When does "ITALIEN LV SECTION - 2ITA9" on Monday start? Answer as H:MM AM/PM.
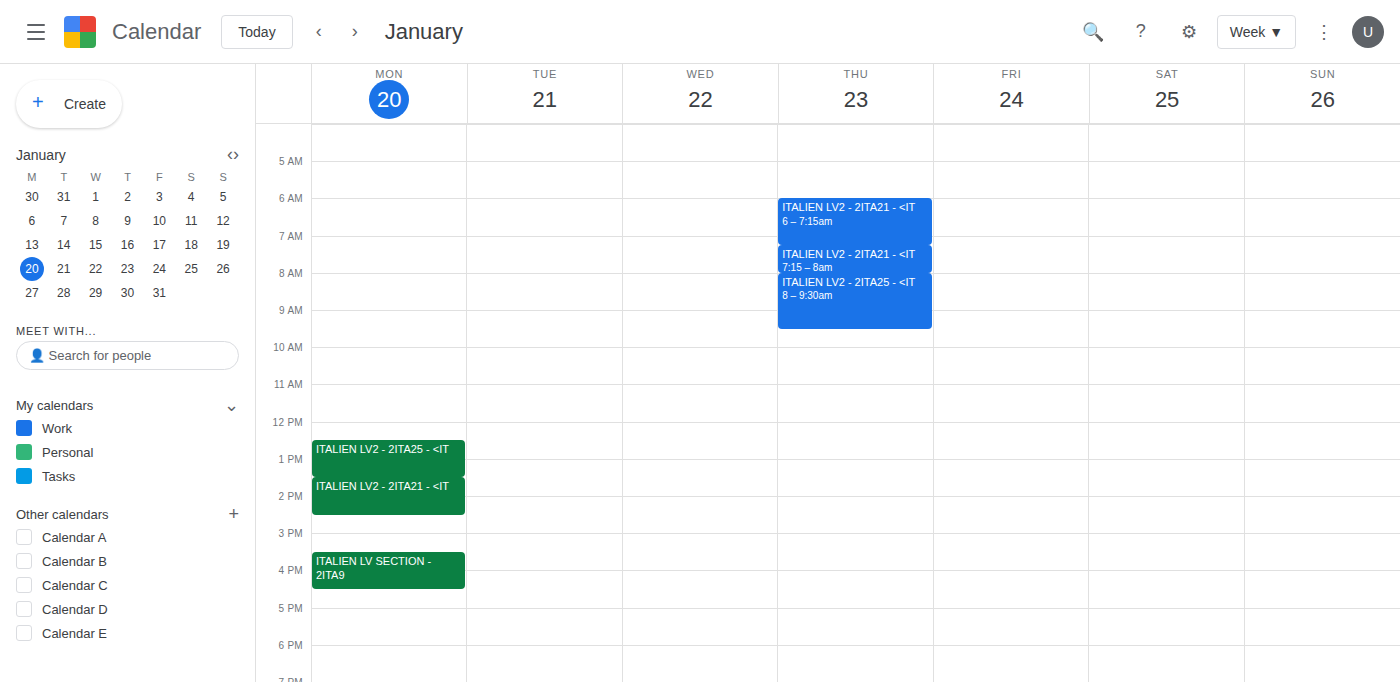
3:30 PM